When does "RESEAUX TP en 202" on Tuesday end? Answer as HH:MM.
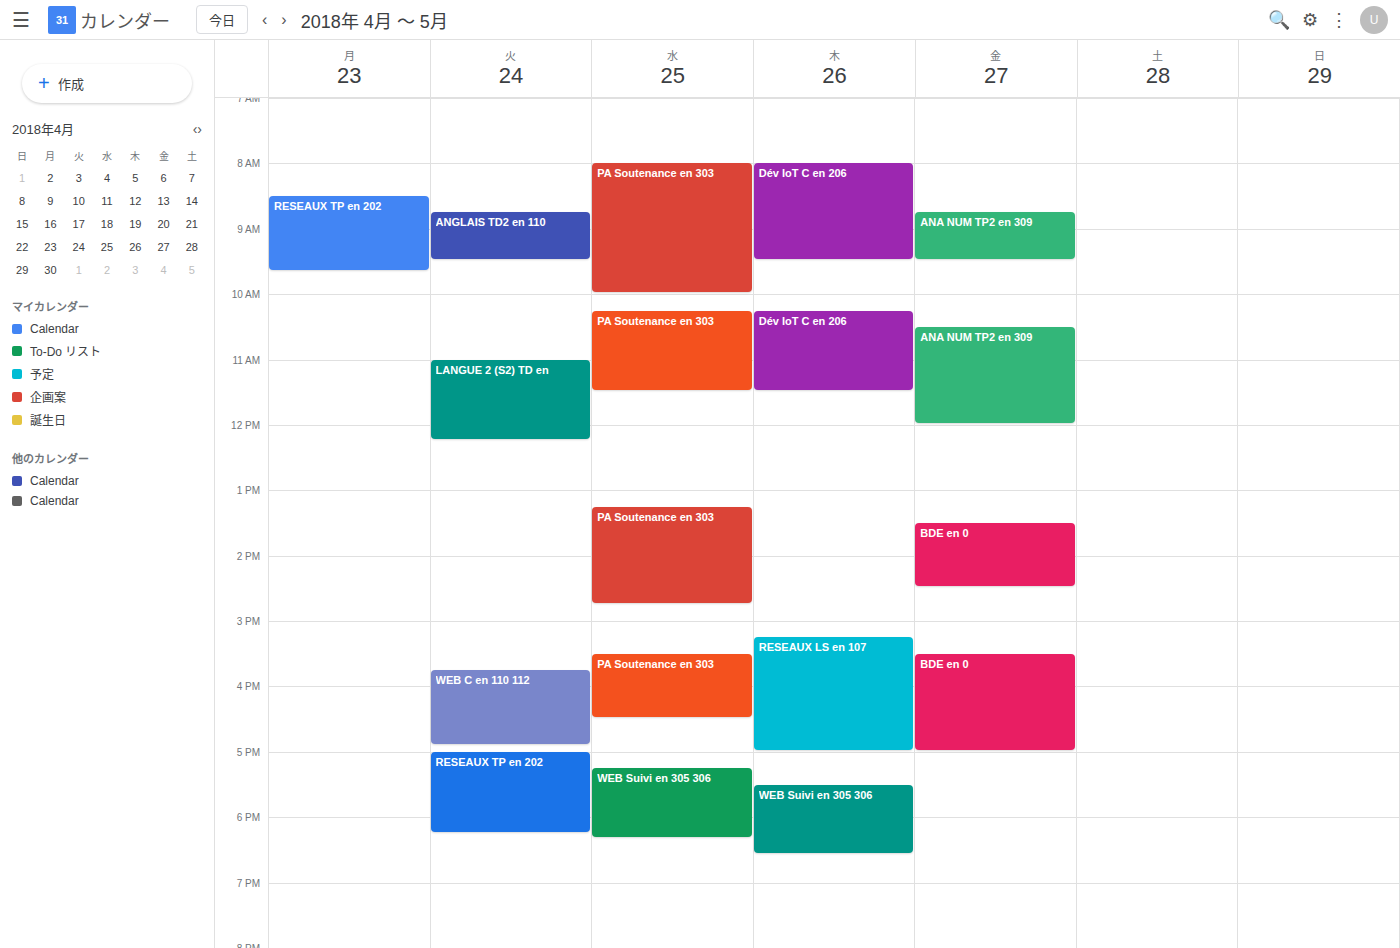
18:15